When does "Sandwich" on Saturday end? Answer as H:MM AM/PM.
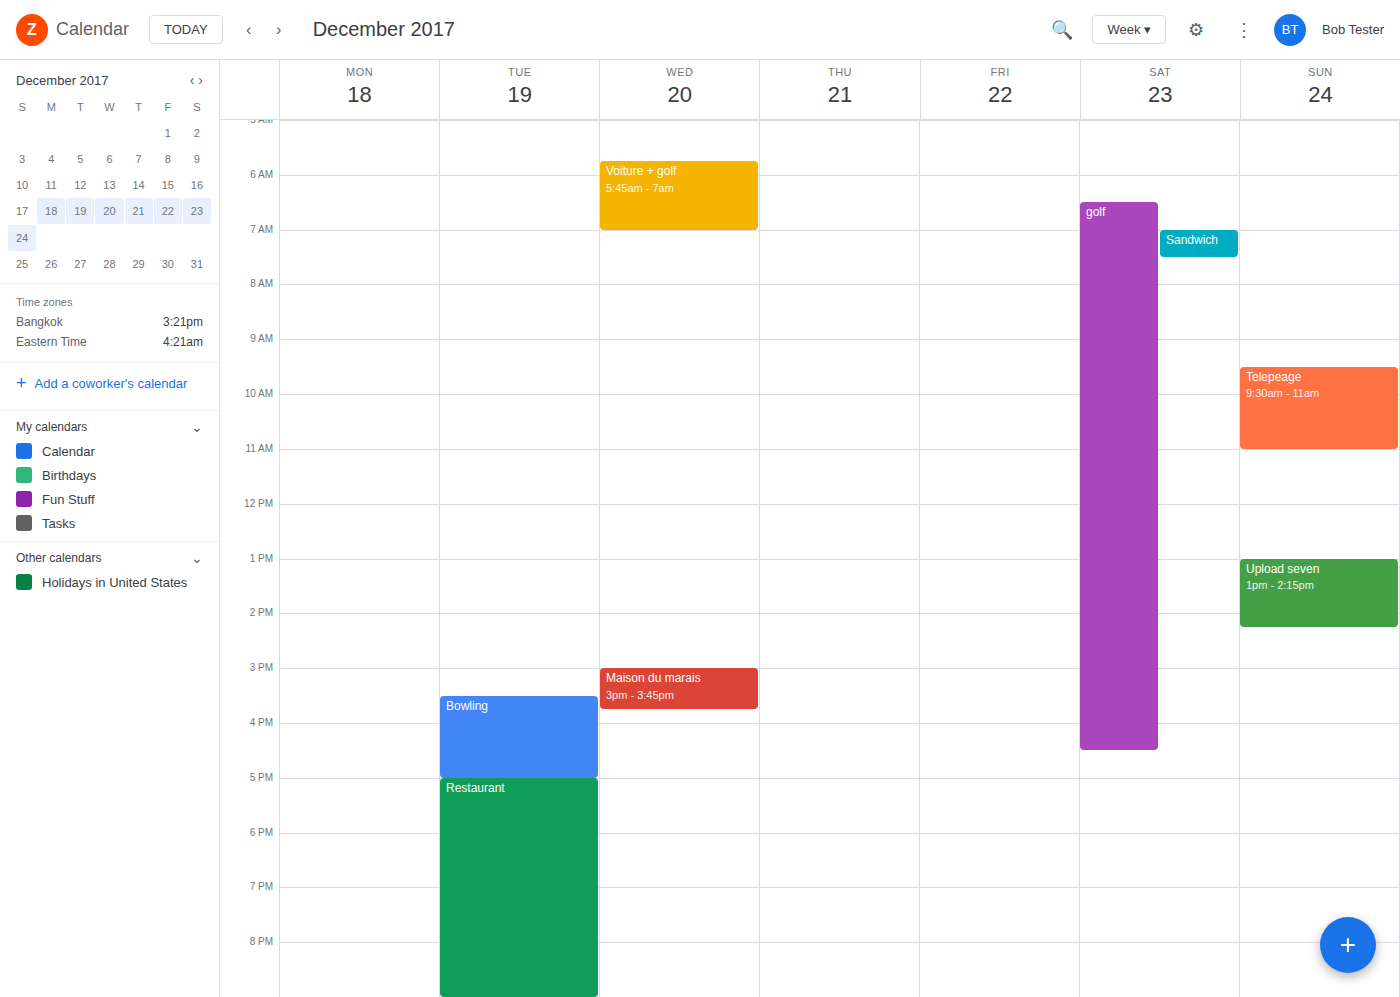
7:30 AM